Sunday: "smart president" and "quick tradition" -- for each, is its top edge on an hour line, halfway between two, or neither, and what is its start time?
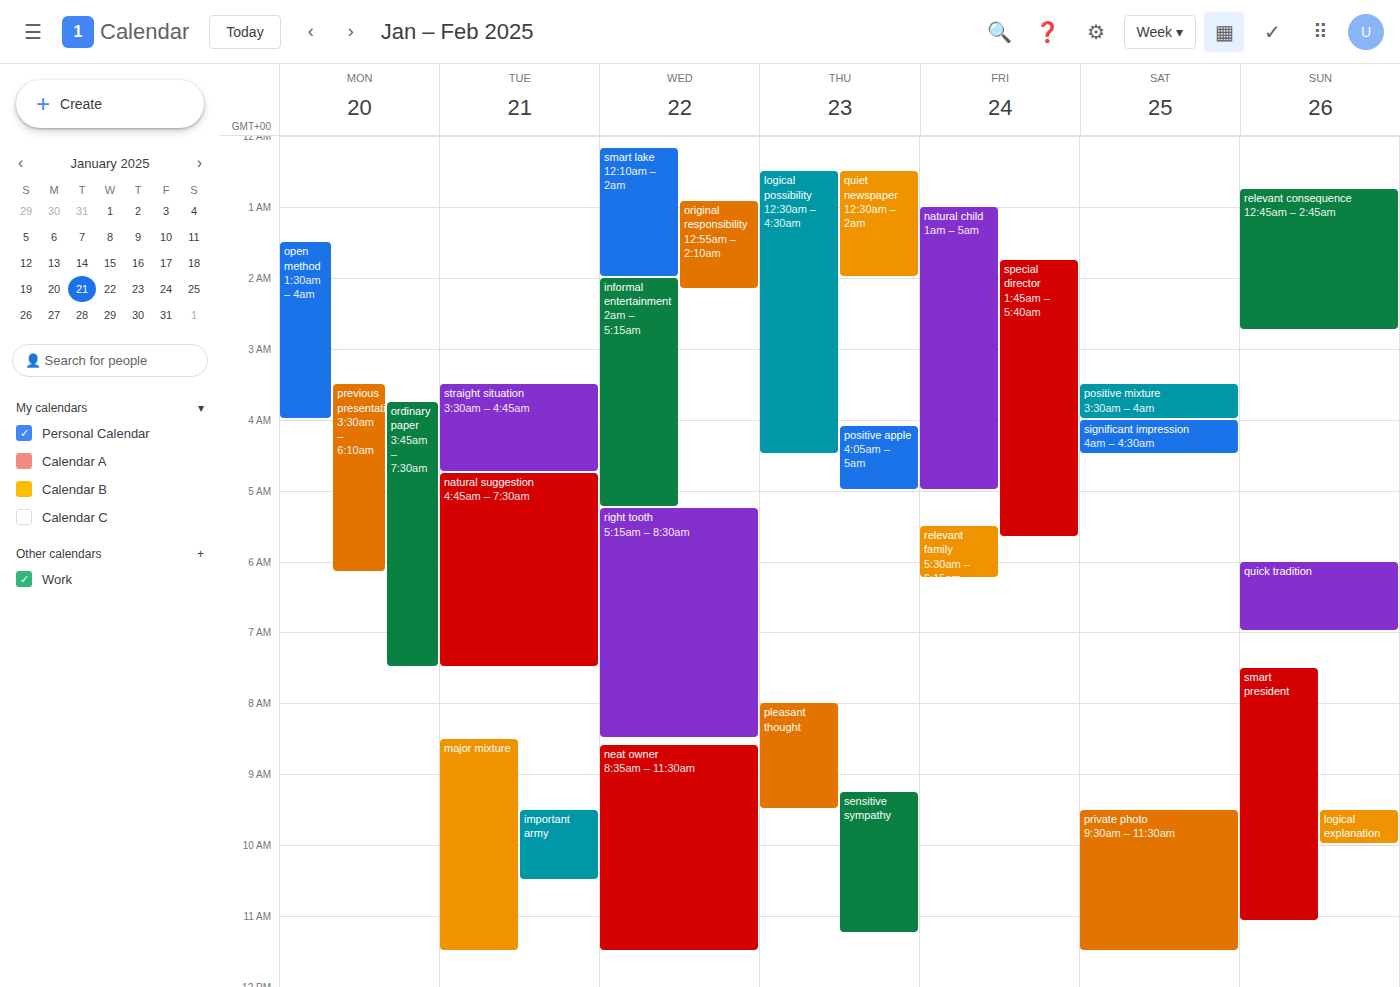
"smart president": 7:30 AM, halfway between the 7 AM and 8 AM lines. "quick tradition": 6:00 AM, exactly on the 6 AM line.